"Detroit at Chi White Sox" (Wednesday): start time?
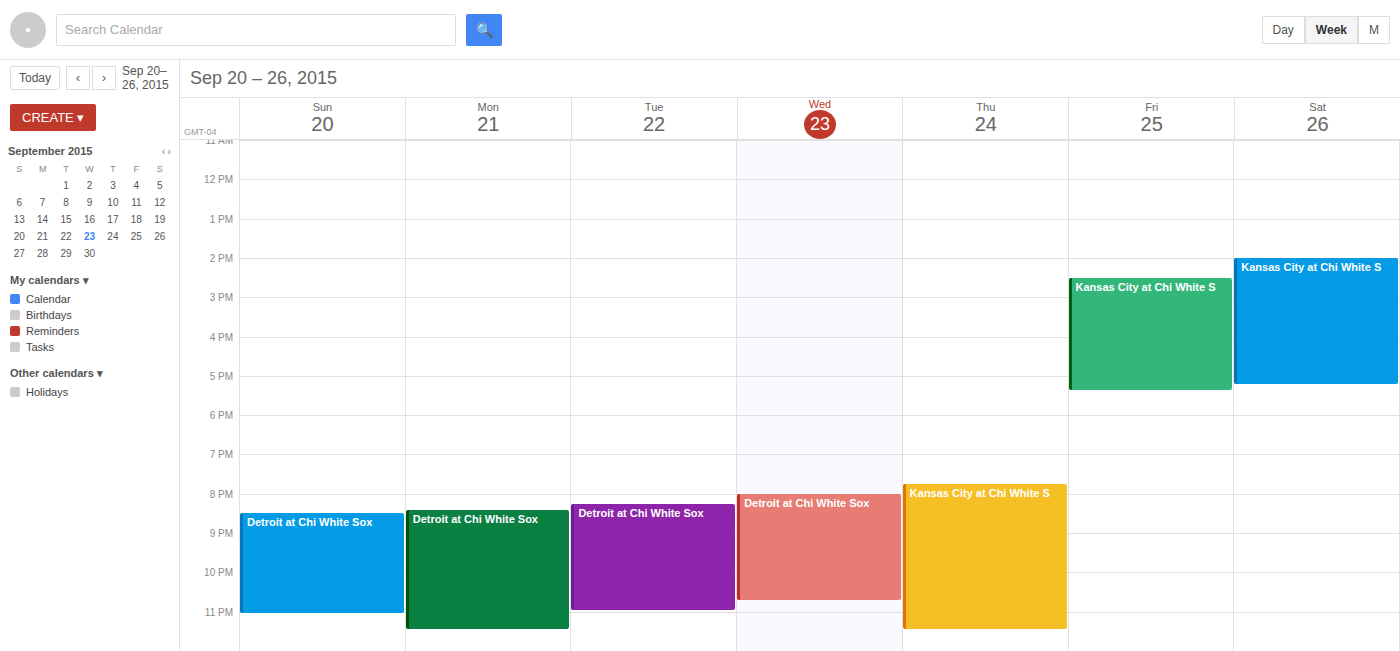
8:00 PM